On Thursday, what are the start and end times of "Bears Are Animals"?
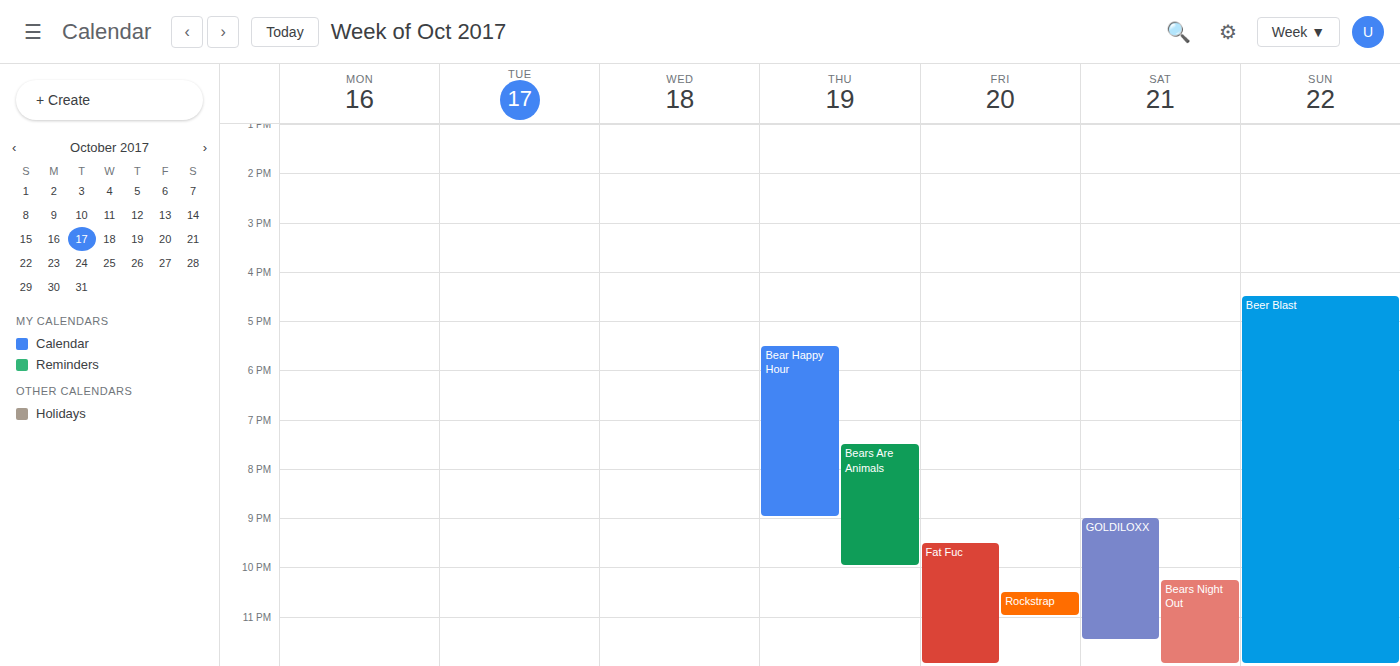
19:30 to 22:00